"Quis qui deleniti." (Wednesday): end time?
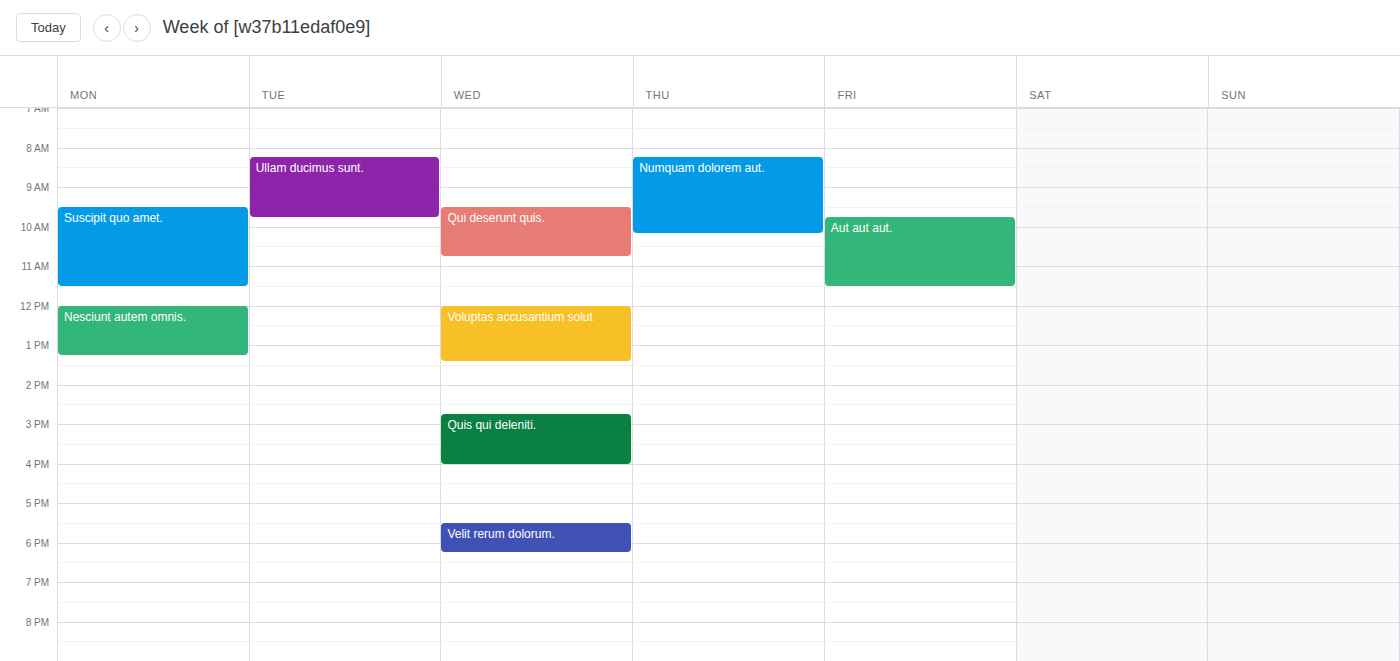
4:00 PM